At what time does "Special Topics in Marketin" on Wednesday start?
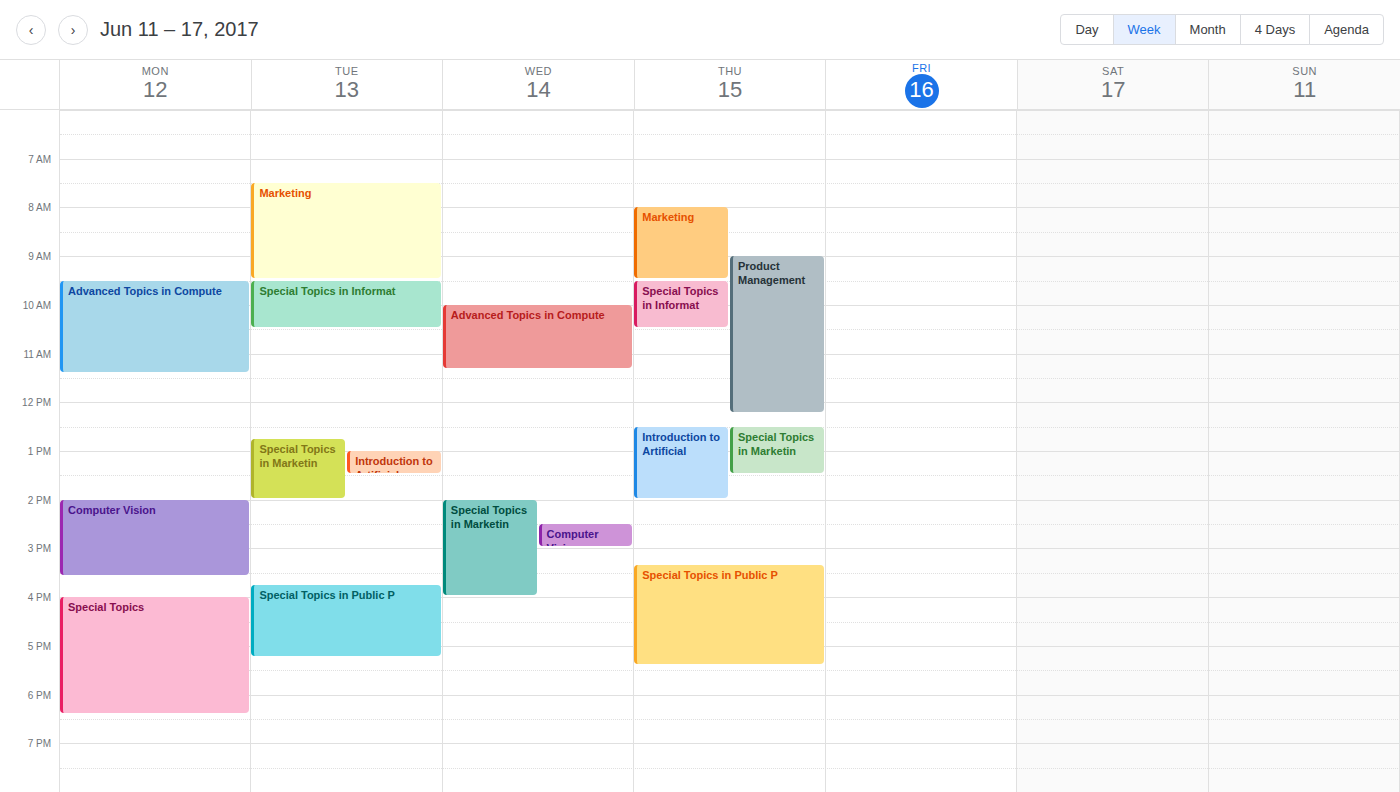
2:00 PM